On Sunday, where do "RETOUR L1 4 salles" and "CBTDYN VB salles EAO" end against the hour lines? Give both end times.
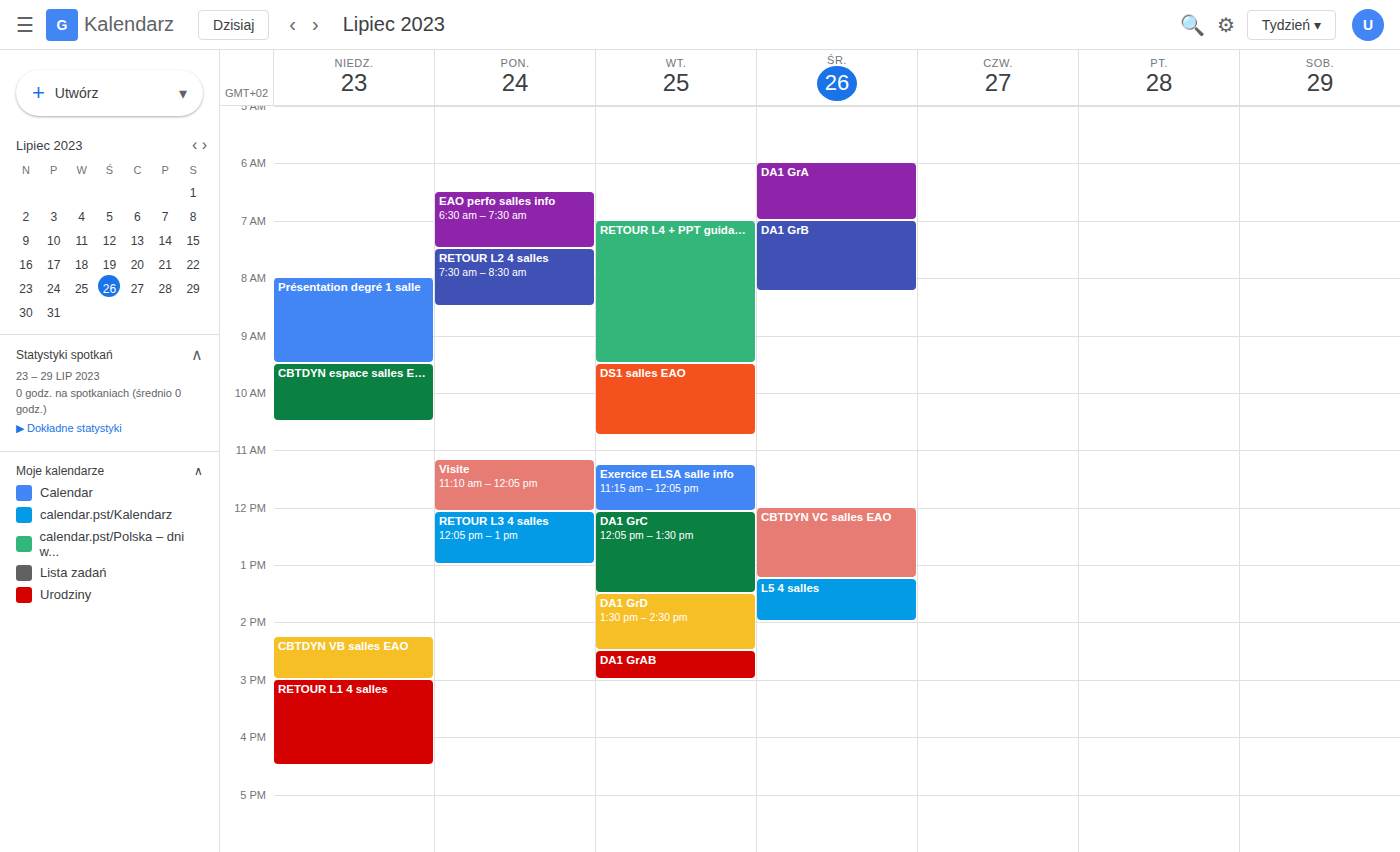
"RETOUR L1 4 salles": 4:30 PM, halfway between the 4 PM and 5 PM lines. "CBTDYN VB salles EAO": 3:00 PM, exactly on the 3 PM line.